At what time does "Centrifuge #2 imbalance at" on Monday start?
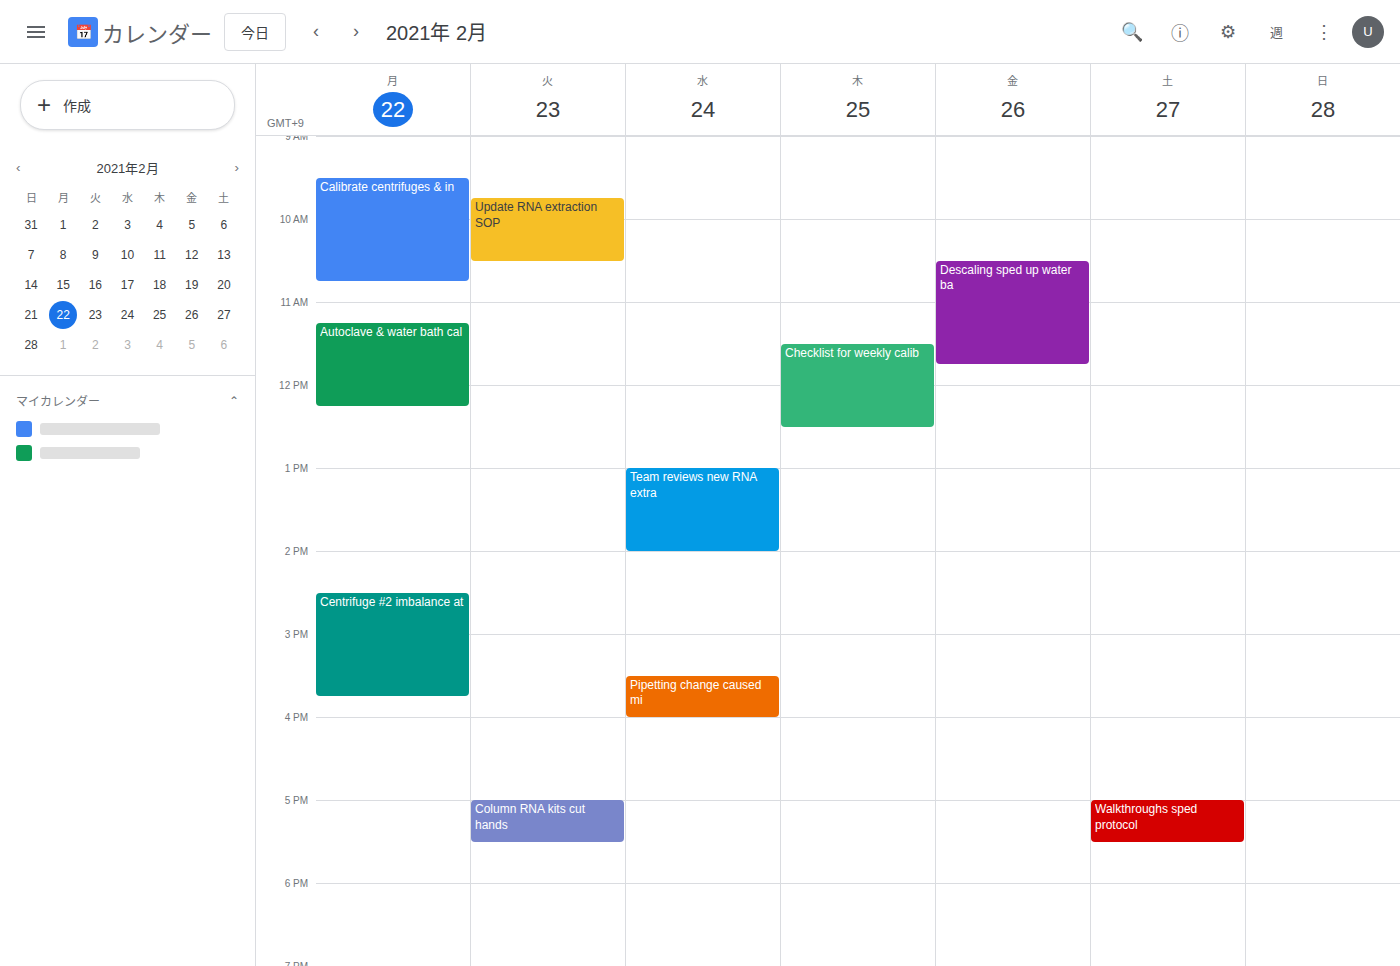
2:30 PM